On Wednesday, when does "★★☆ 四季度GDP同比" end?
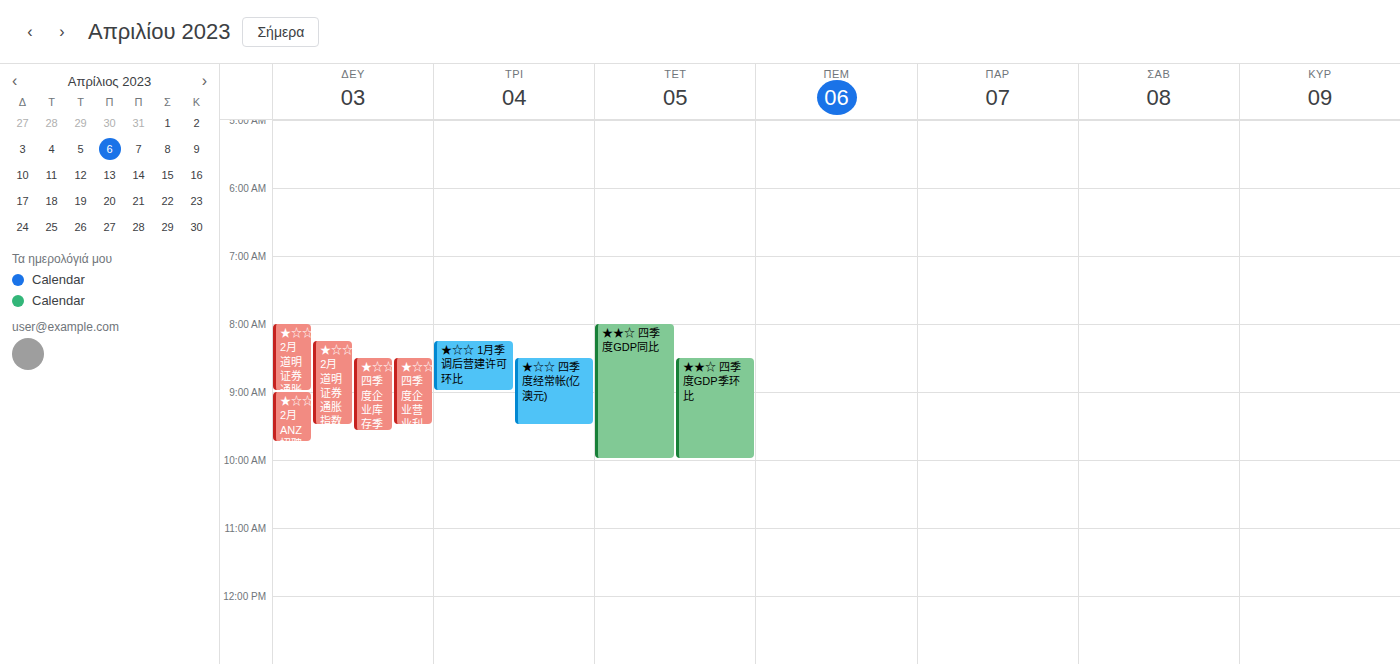
10:00 AM